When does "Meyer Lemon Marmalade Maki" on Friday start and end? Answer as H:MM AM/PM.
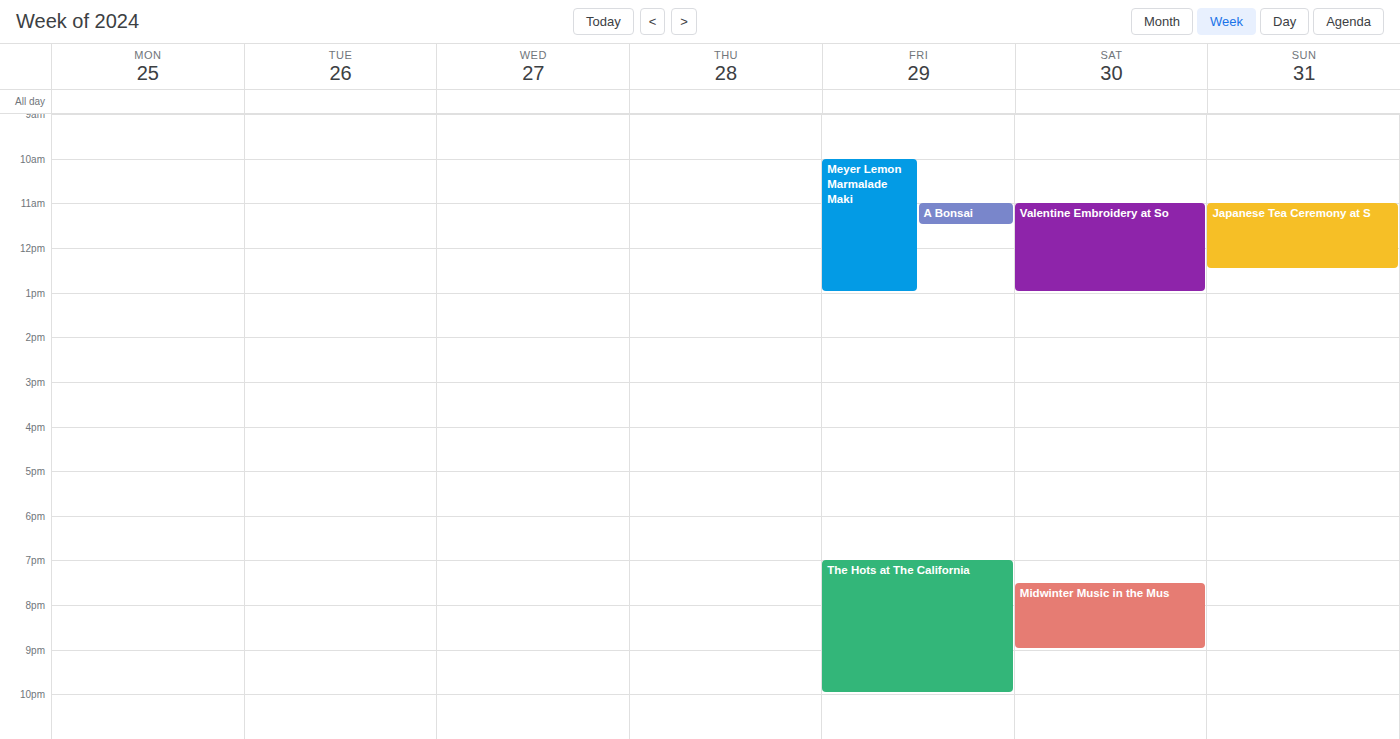
10:00 AM to 1:00 PM